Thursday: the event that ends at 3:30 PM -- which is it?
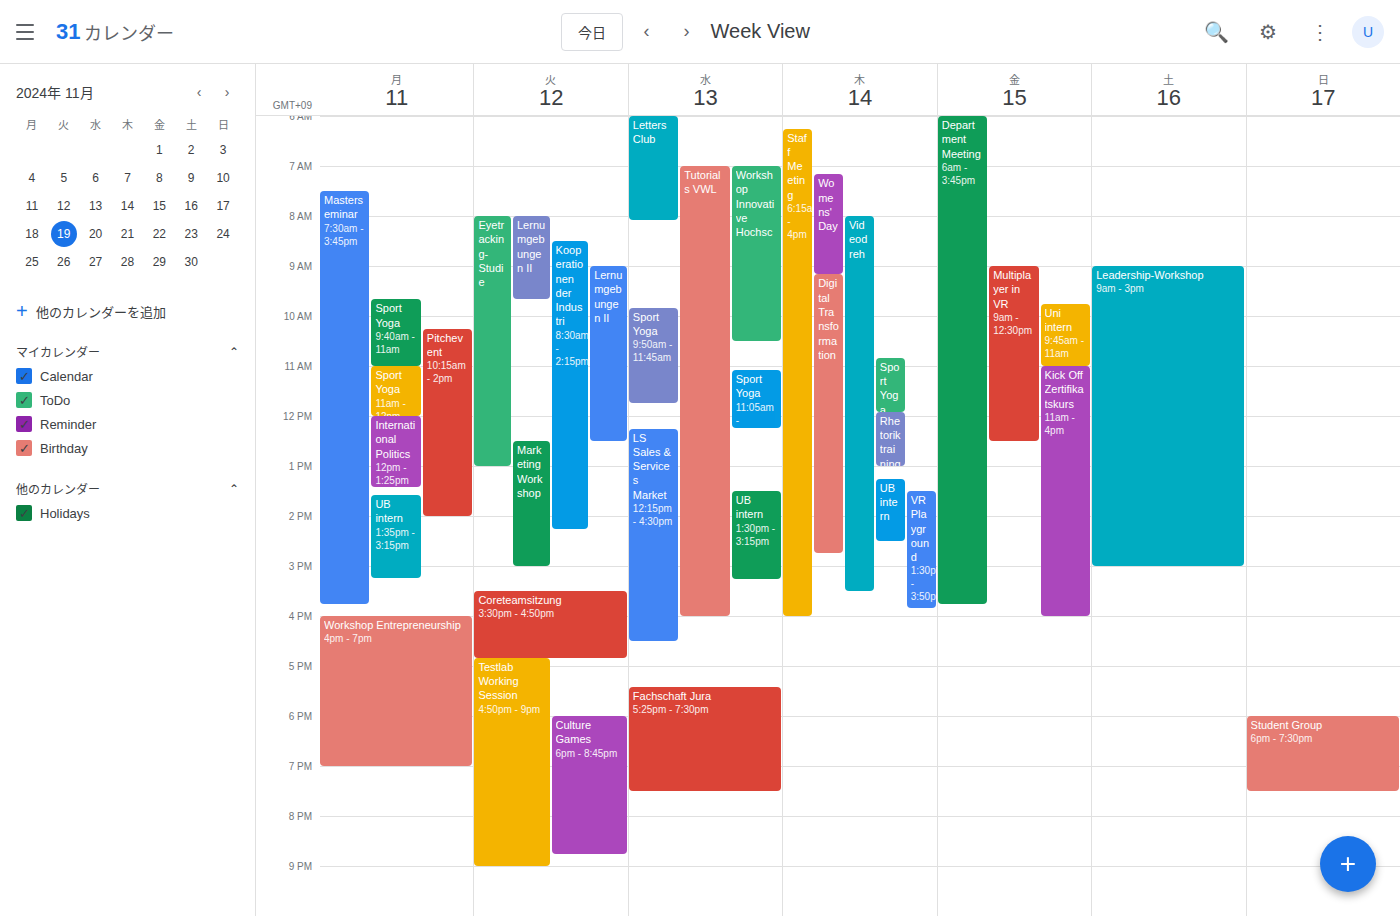
"Videodreh"